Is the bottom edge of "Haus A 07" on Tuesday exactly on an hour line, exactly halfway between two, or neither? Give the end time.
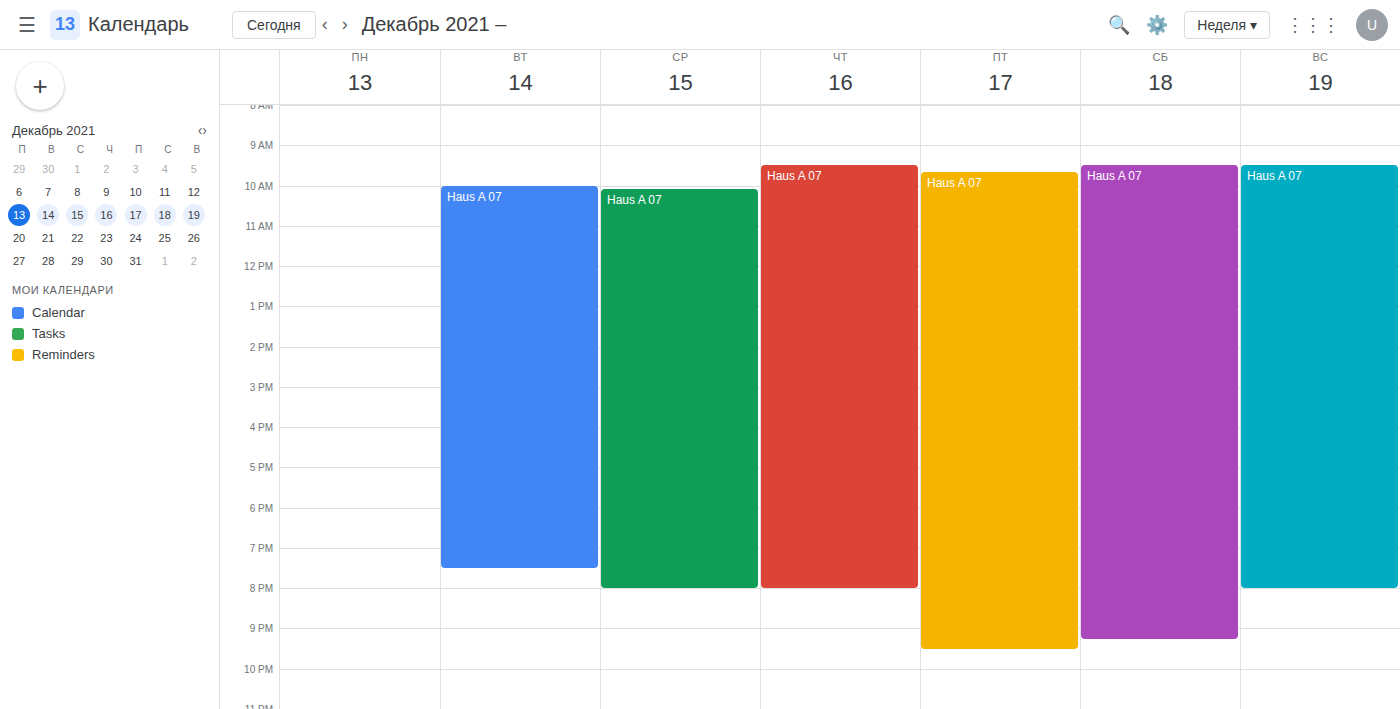
7:30 PM -- halfway between the 7 PM and 8 PM lines.